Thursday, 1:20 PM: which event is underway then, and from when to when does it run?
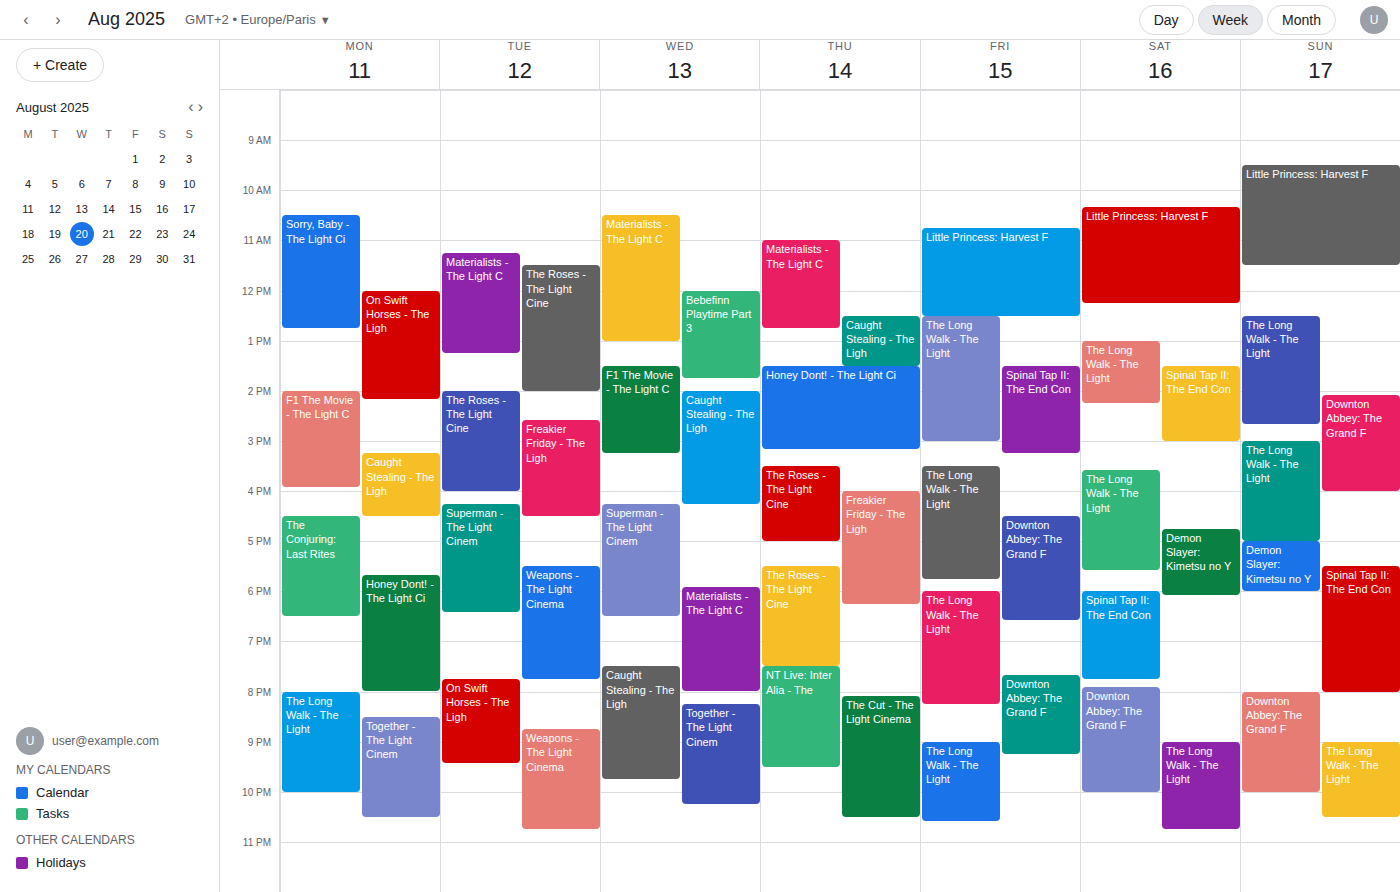
"Caught Stealing - The Ligh", 12:30 PM to 1:30 PM